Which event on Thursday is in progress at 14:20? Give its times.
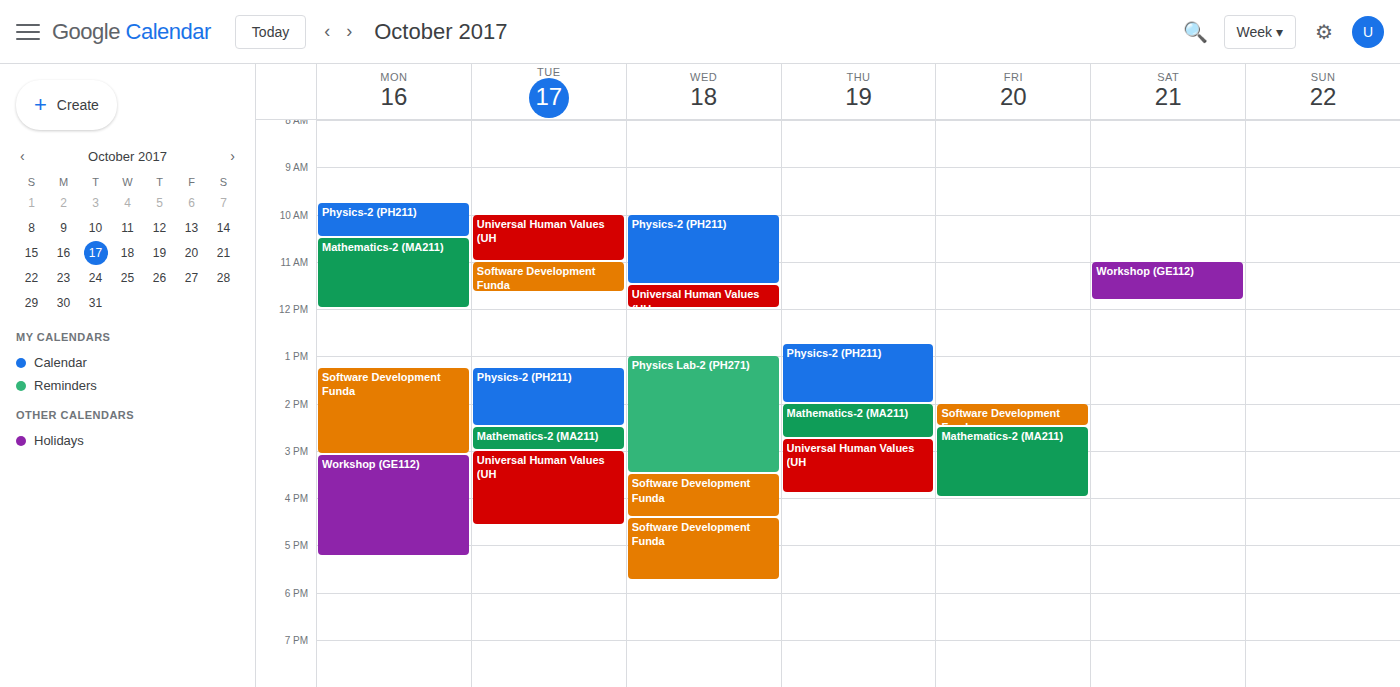
"Mathematics-2 (MA211)", 14:00 to 14:45